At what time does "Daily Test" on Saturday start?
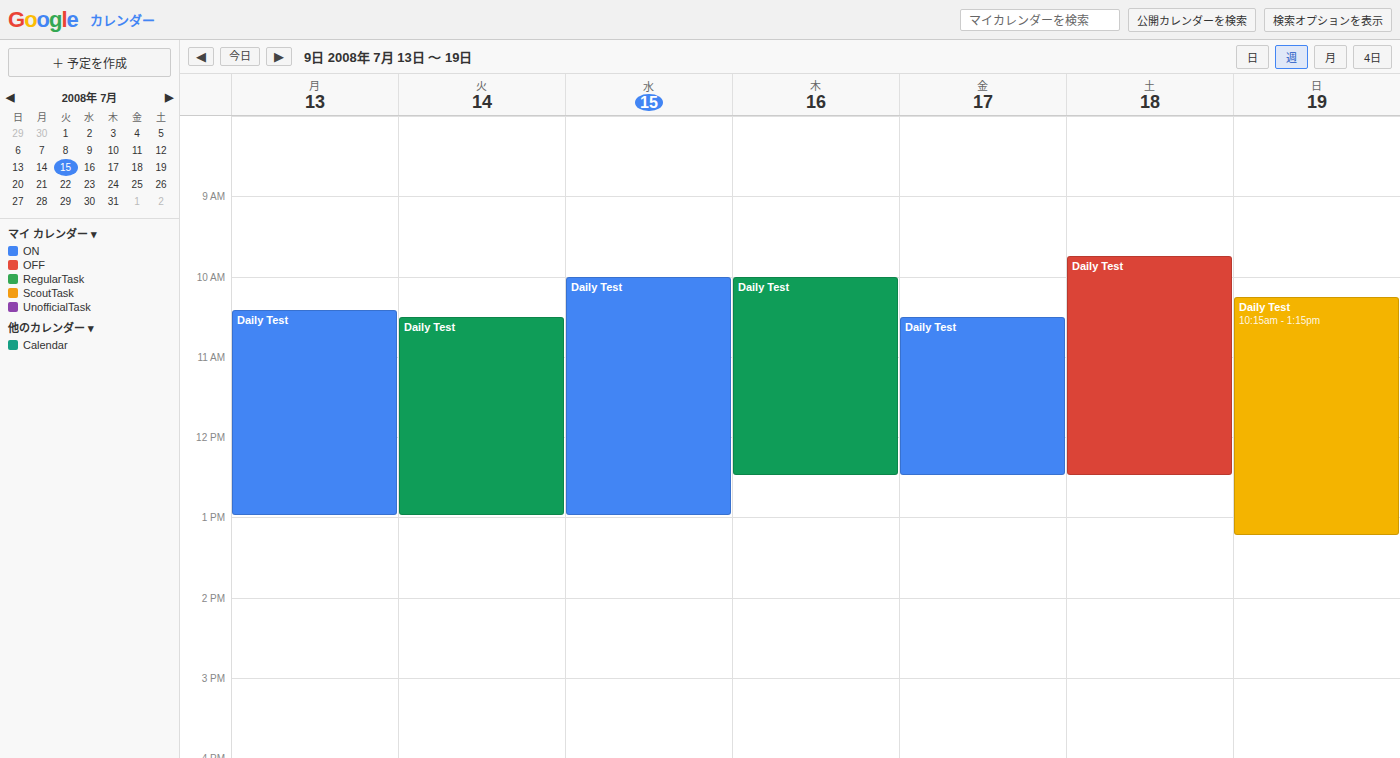
9:45 AM